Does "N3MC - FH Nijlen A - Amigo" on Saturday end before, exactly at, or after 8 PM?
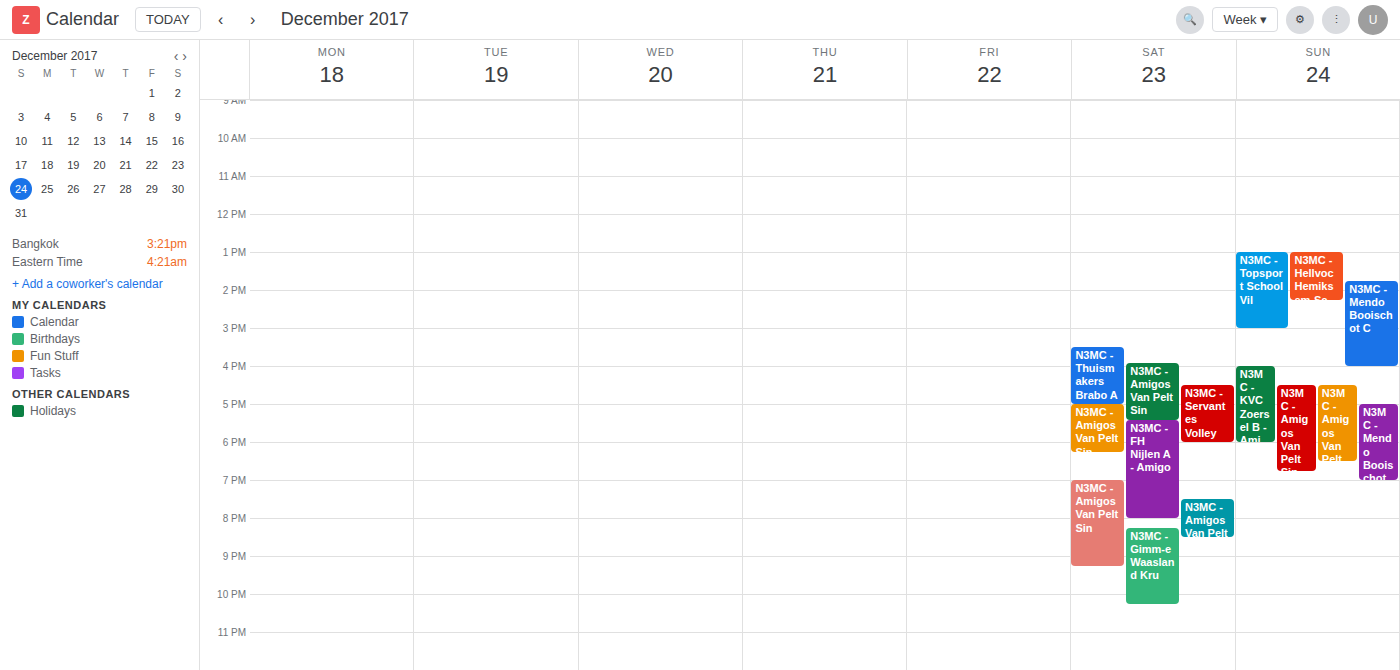
8:00 PM -- exactly at 8 PM, on the 8 PM line.